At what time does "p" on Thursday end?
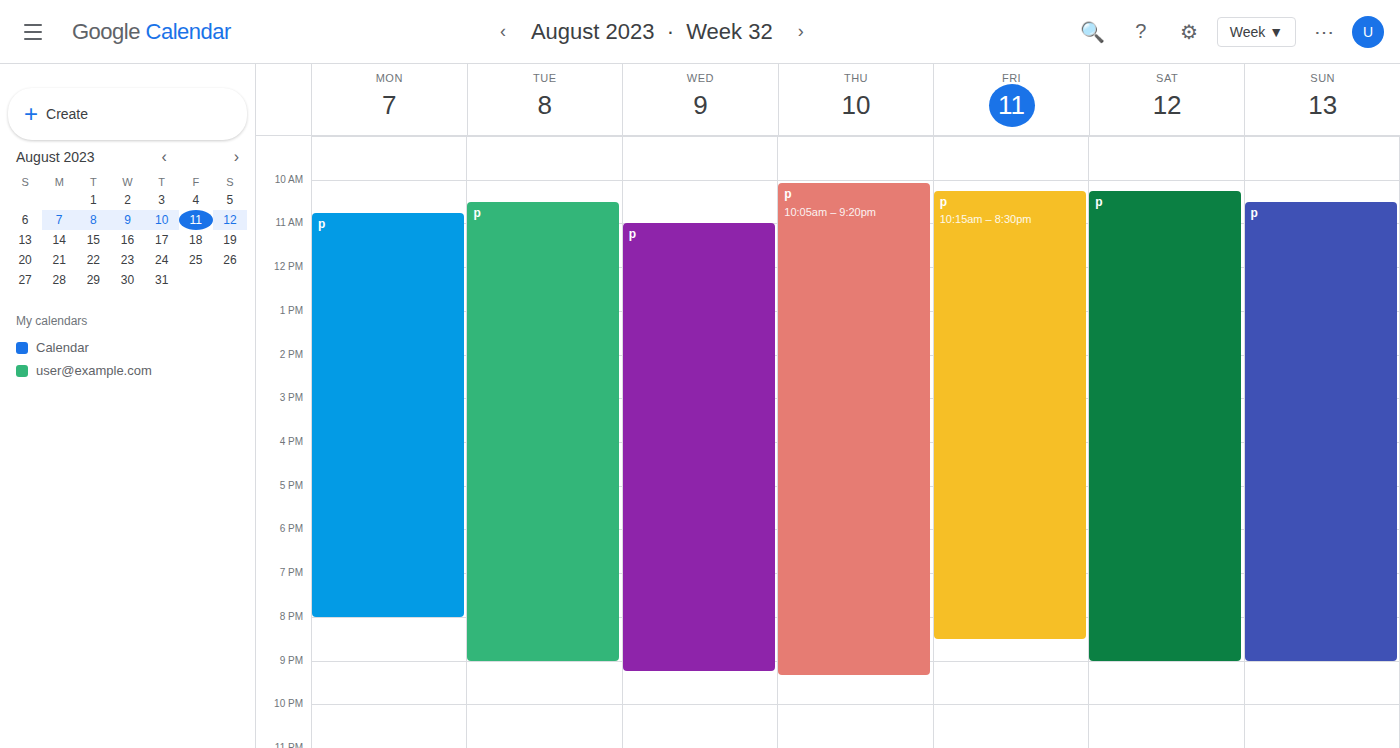
9:20 PM